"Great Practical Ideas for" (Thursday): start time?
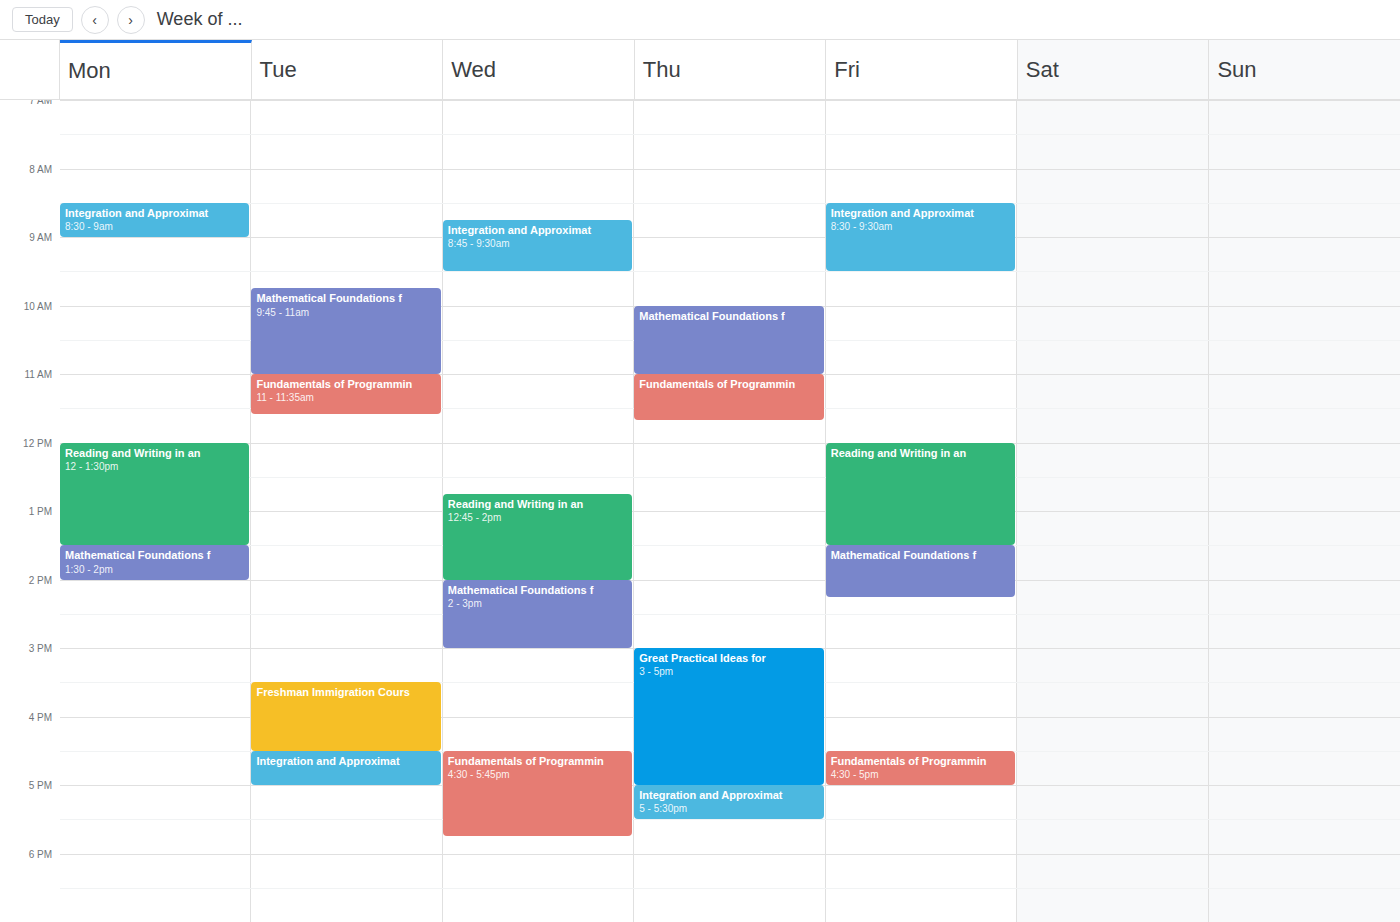
3:00 PM